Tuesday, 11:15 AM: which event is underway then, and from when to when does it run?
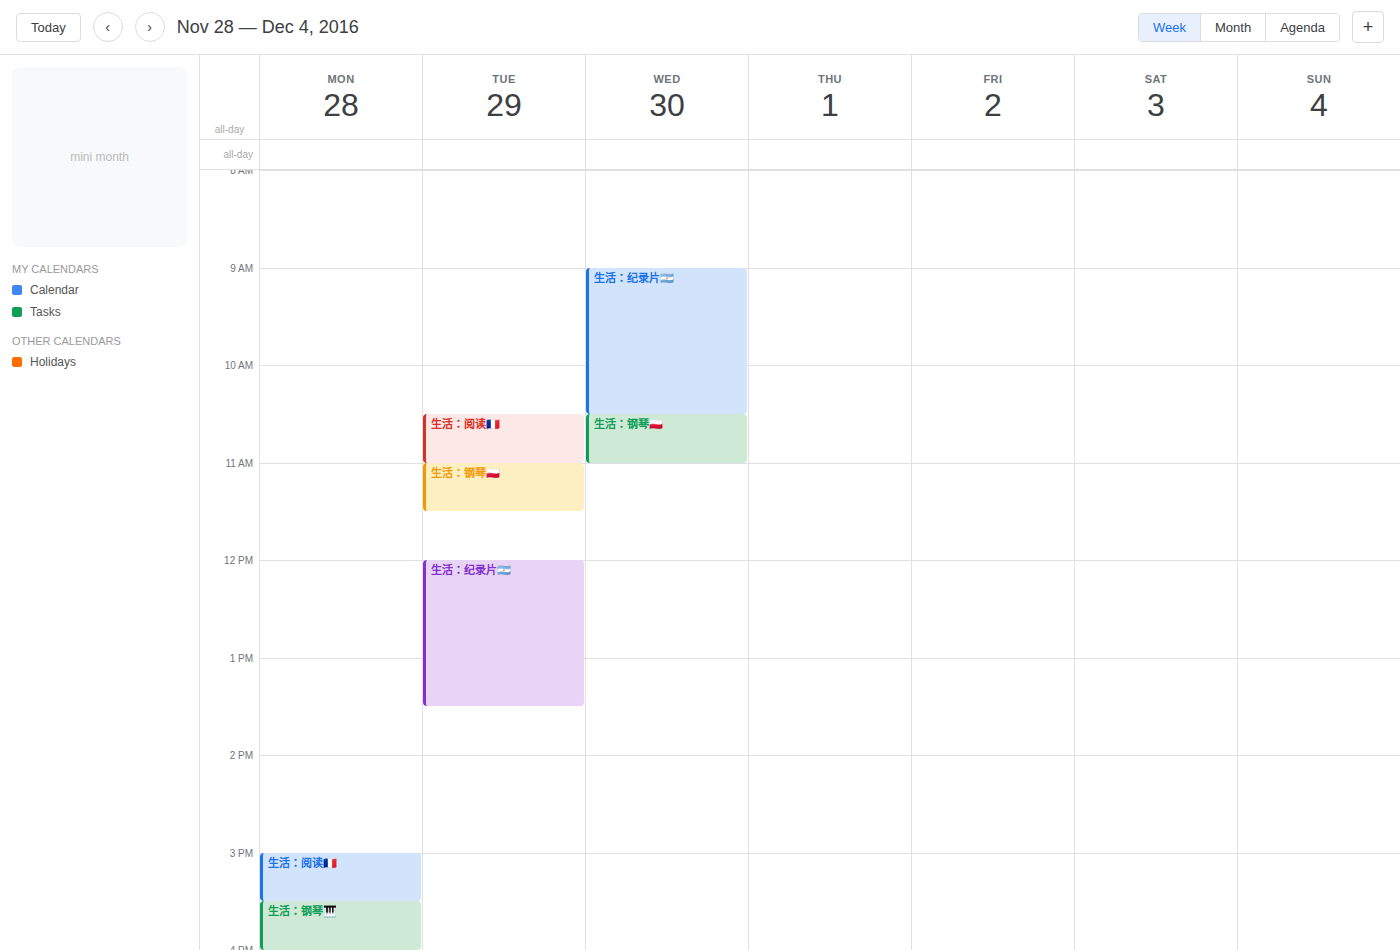
"生活：钢琴🇵🇱", 11:00 AM to 11:30 AM